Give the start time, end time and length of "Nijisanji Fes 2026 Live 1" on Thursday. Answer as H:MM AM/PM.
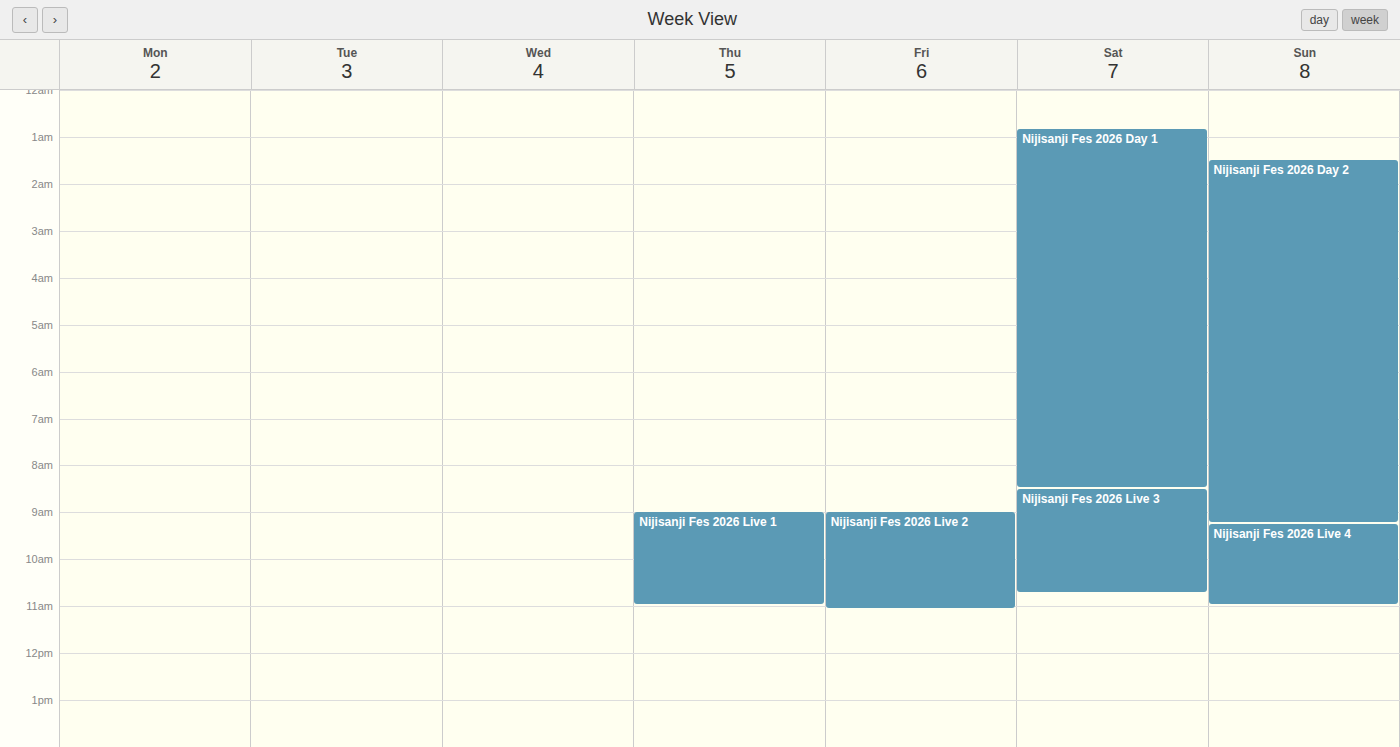
9:00 AM to 11:00 AM, 2 hours